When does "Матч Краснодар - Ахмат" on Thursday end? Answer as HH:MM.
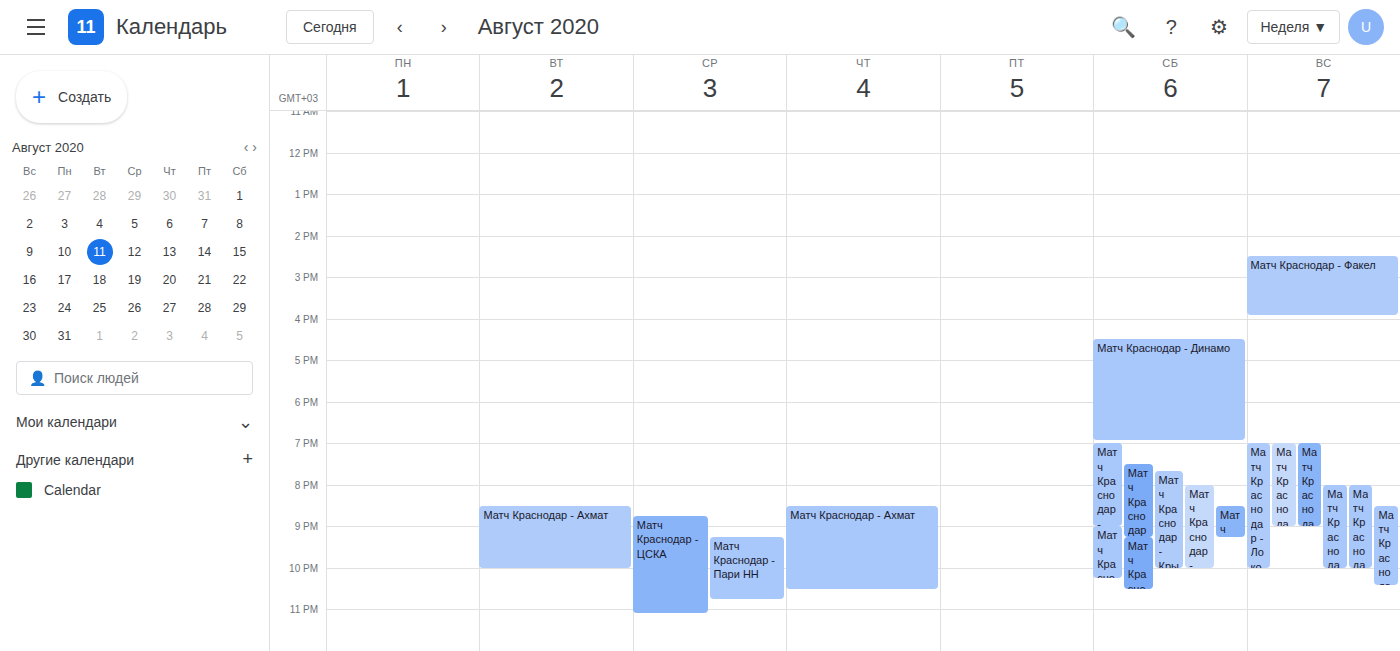
22:30